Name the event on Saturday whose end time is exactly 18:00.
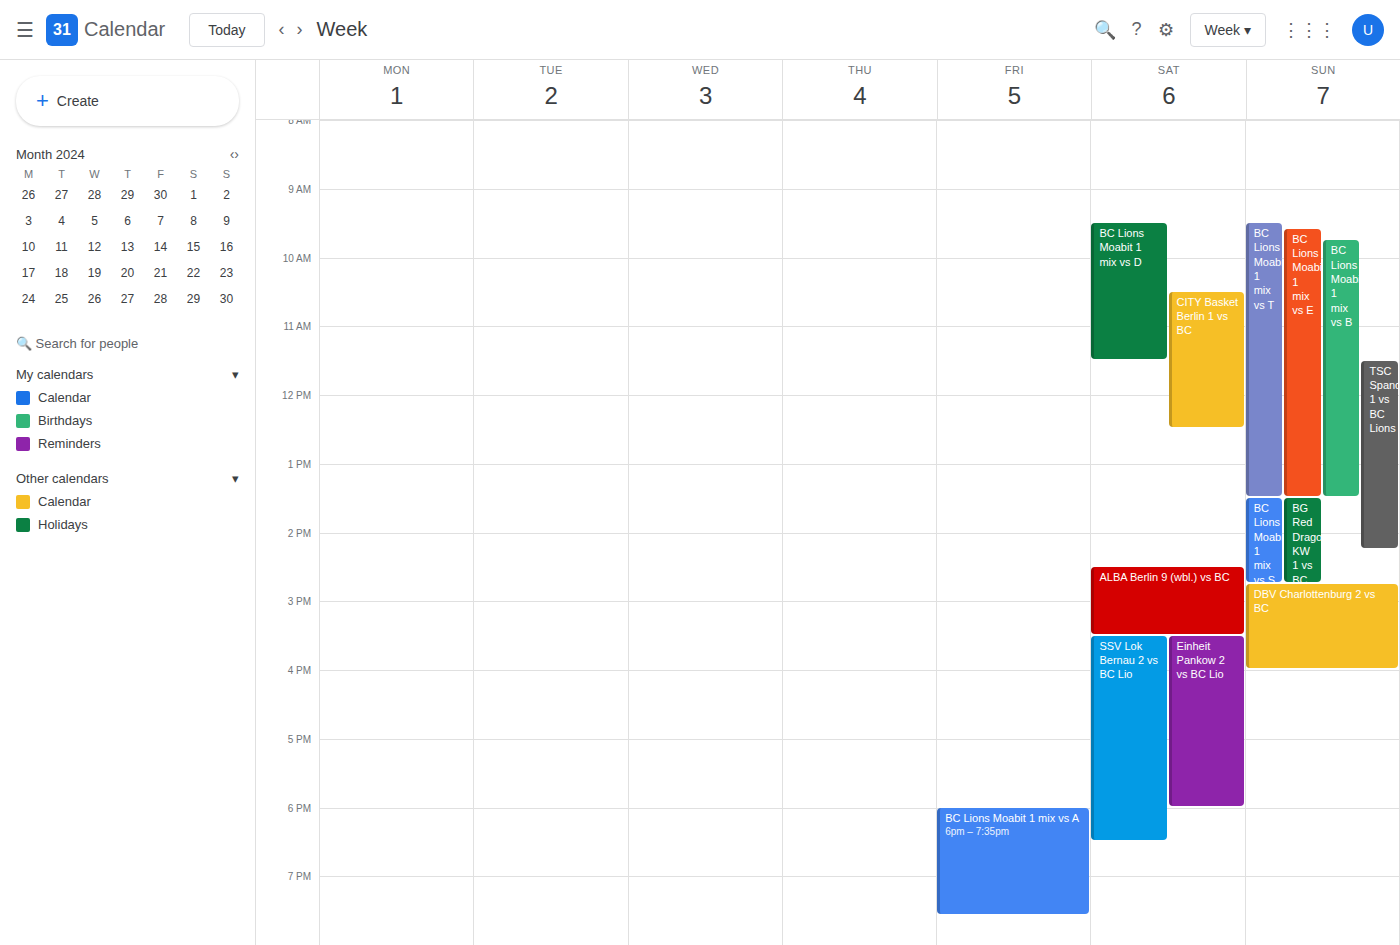
"Einheit Pankow 2 vs BC Lio"